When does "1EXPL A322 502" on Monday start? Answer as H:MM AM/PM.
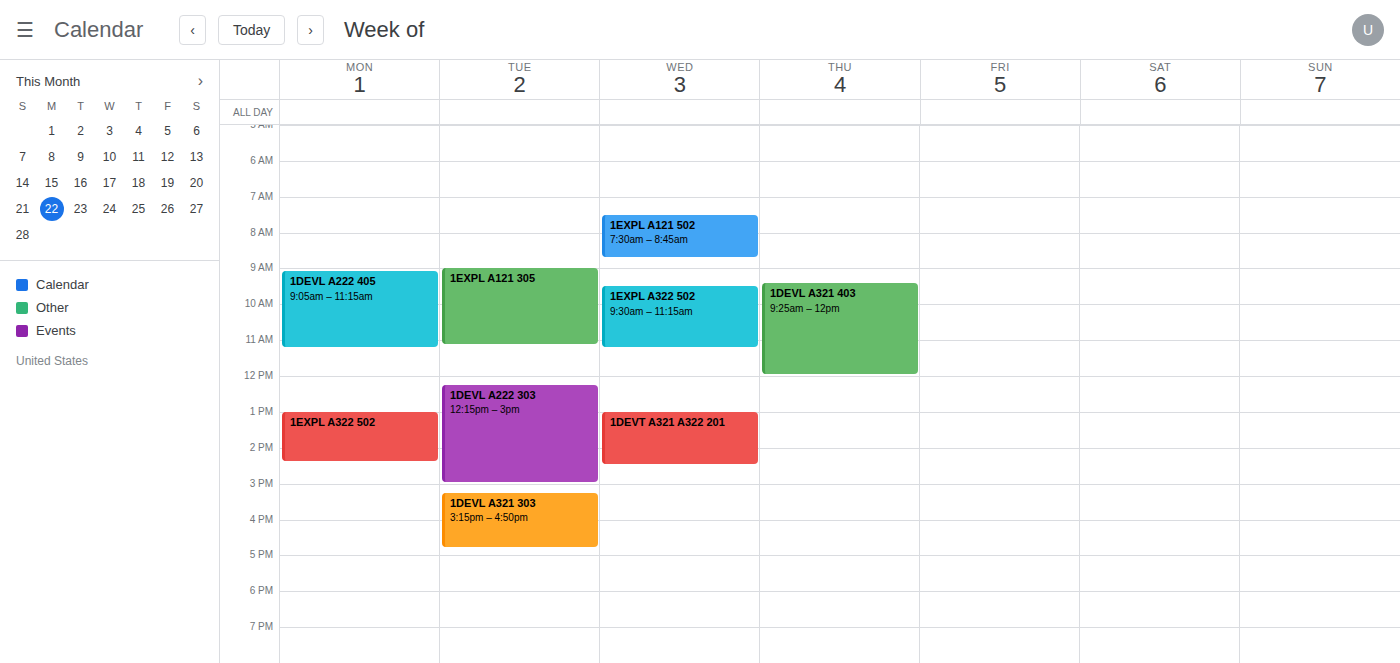
1:00 PM